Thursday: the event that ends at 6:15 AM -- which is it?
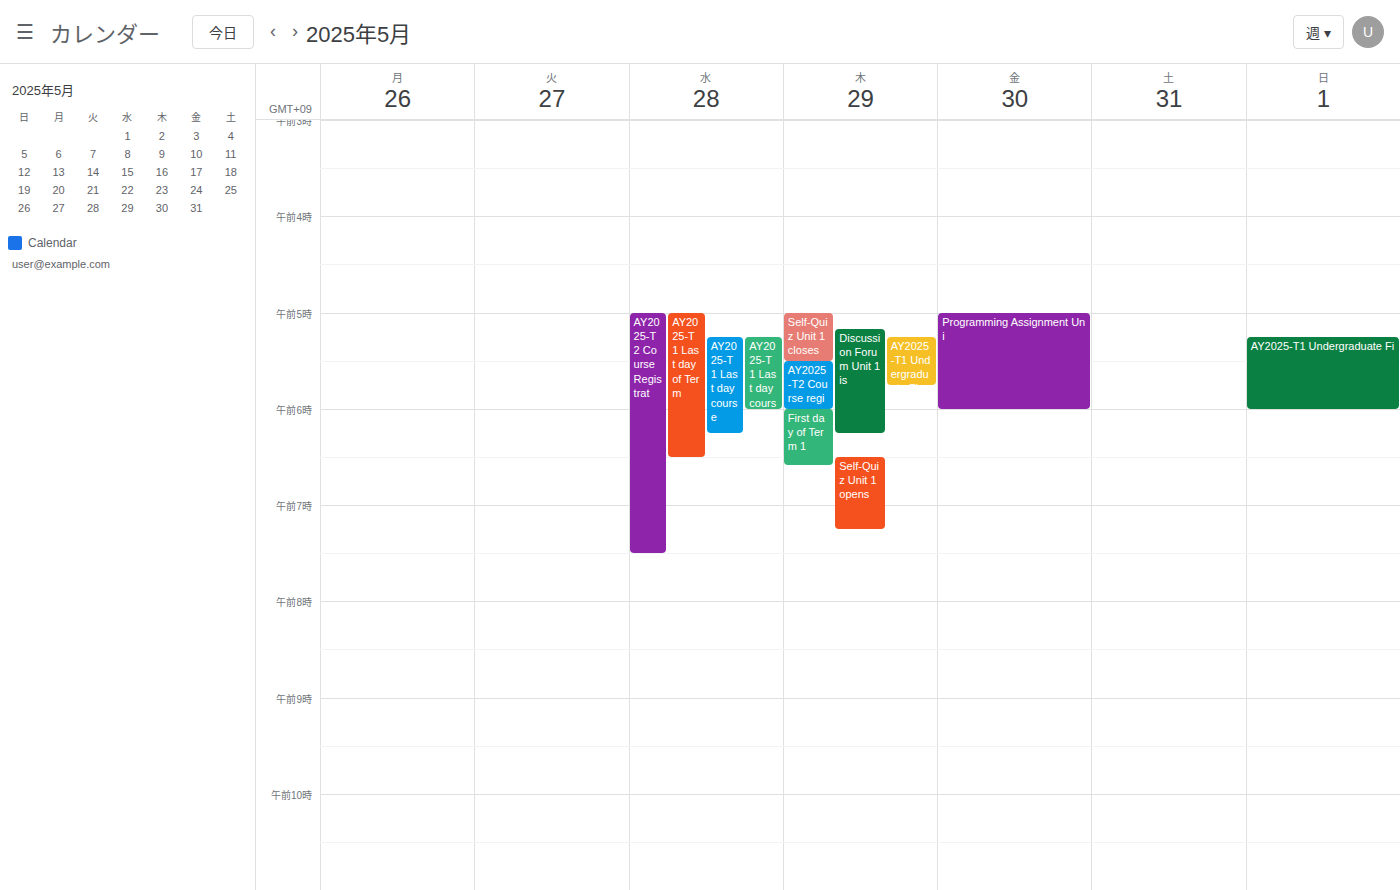
"Discussion Forum Unit 1 is"